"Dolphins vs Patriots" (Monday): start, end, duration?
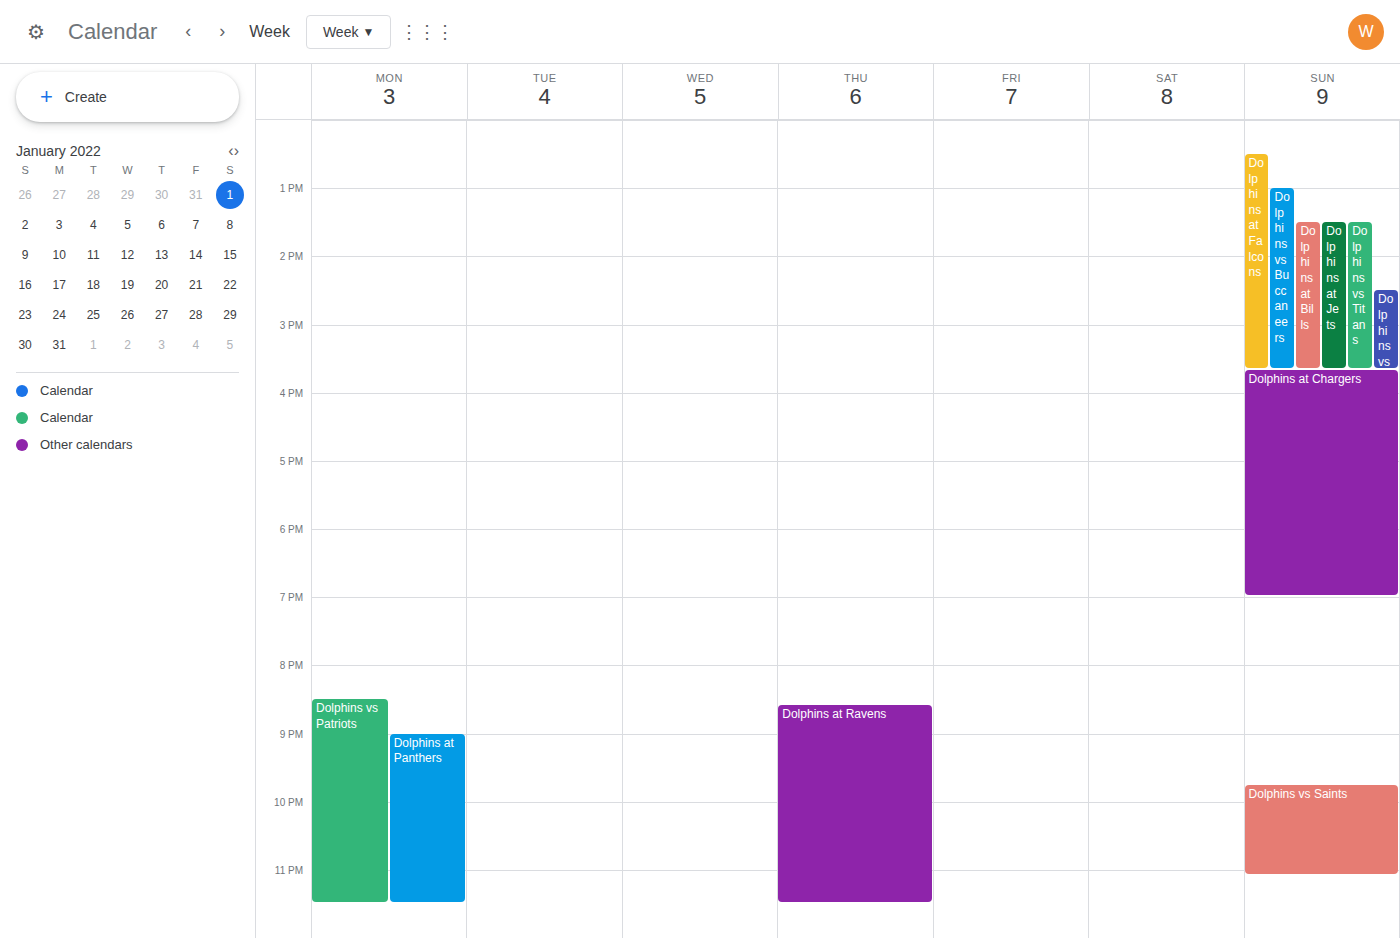
8:30 PM to 11:30 PM, 3 hours